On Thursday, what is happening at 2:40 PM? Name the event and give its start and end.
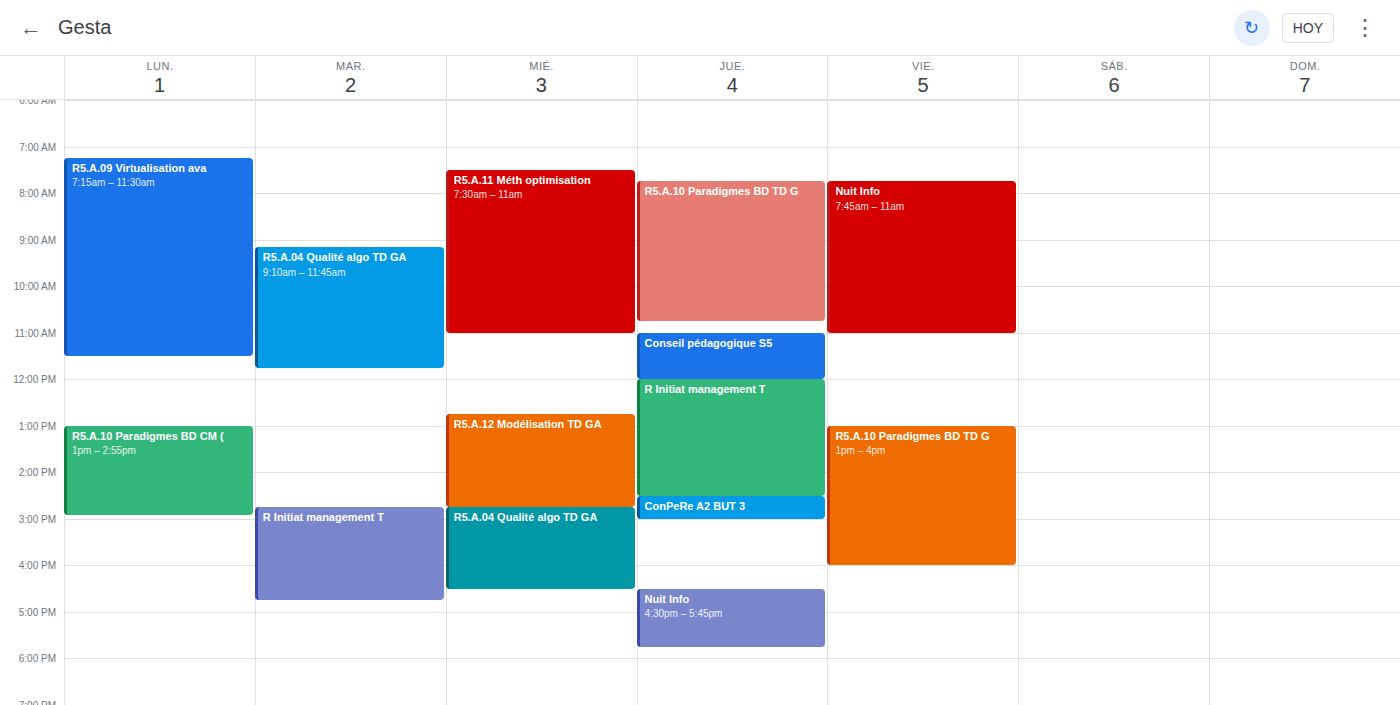
"ConPeRe A2 BUT 3", 2:30 PM to 3:00 PM